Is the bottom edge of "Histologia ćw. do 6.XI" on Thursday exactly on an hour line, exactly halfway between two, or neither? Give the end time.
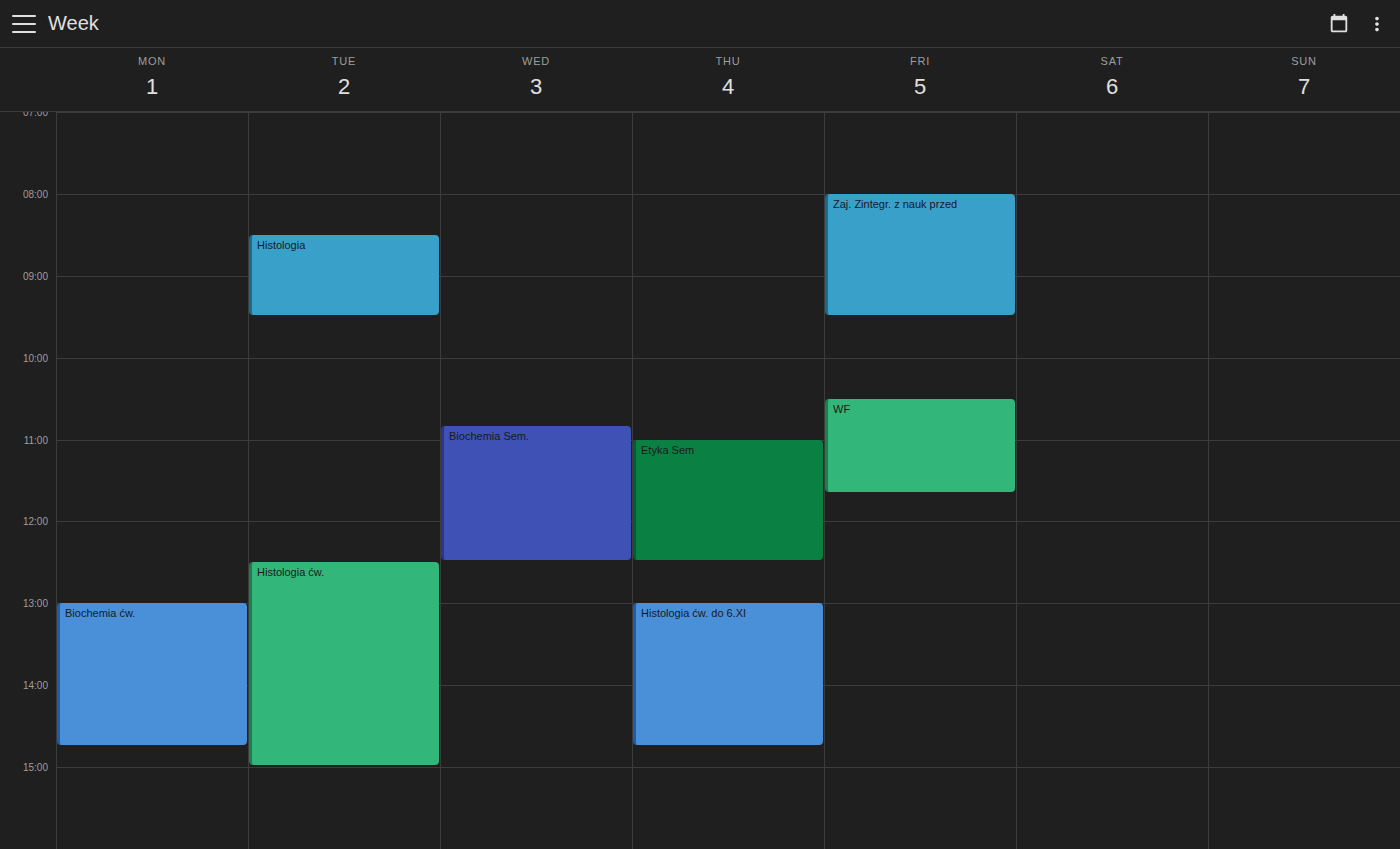
2:45 PM -- neither: three quarters of the way from the 2 PM line to the 3 PM line.